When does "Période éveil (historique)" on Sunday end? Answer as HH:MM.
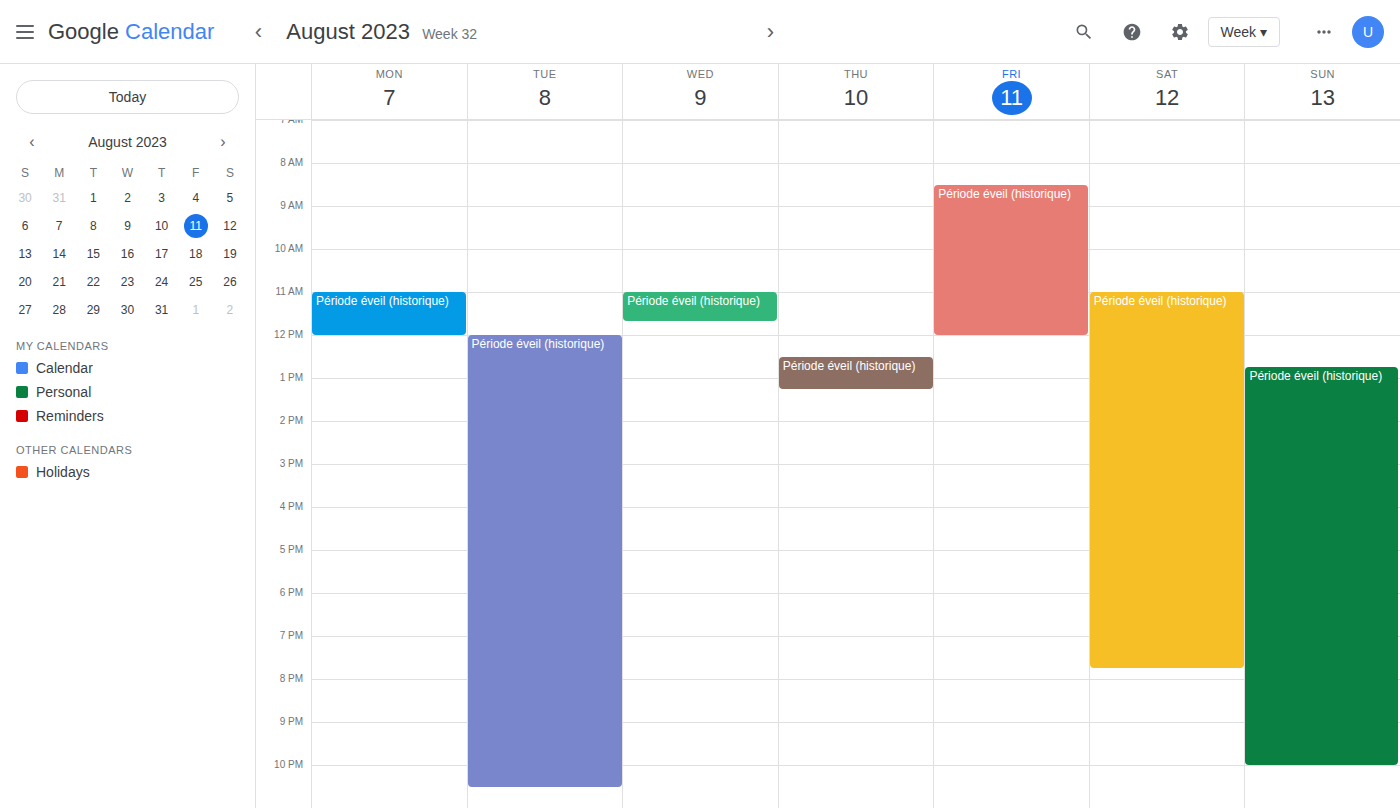
22:00